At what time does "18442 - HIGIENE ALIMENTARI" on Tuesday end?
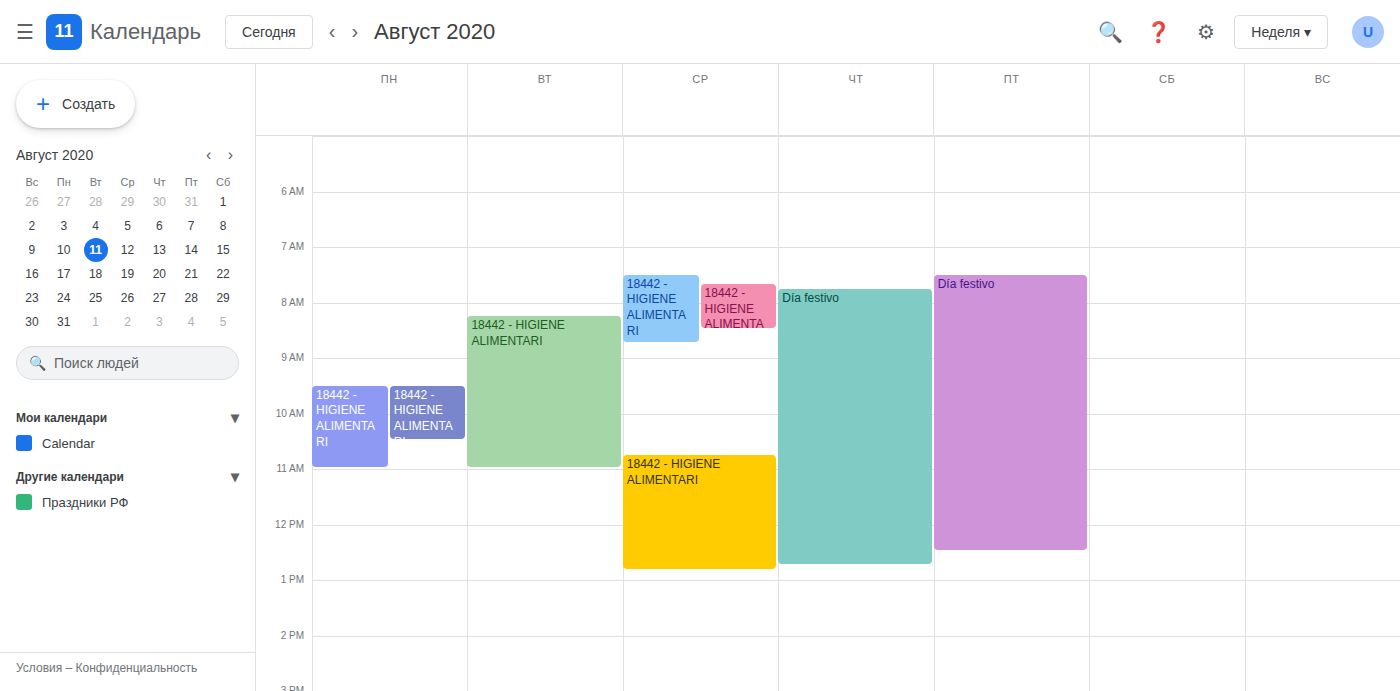
11:00